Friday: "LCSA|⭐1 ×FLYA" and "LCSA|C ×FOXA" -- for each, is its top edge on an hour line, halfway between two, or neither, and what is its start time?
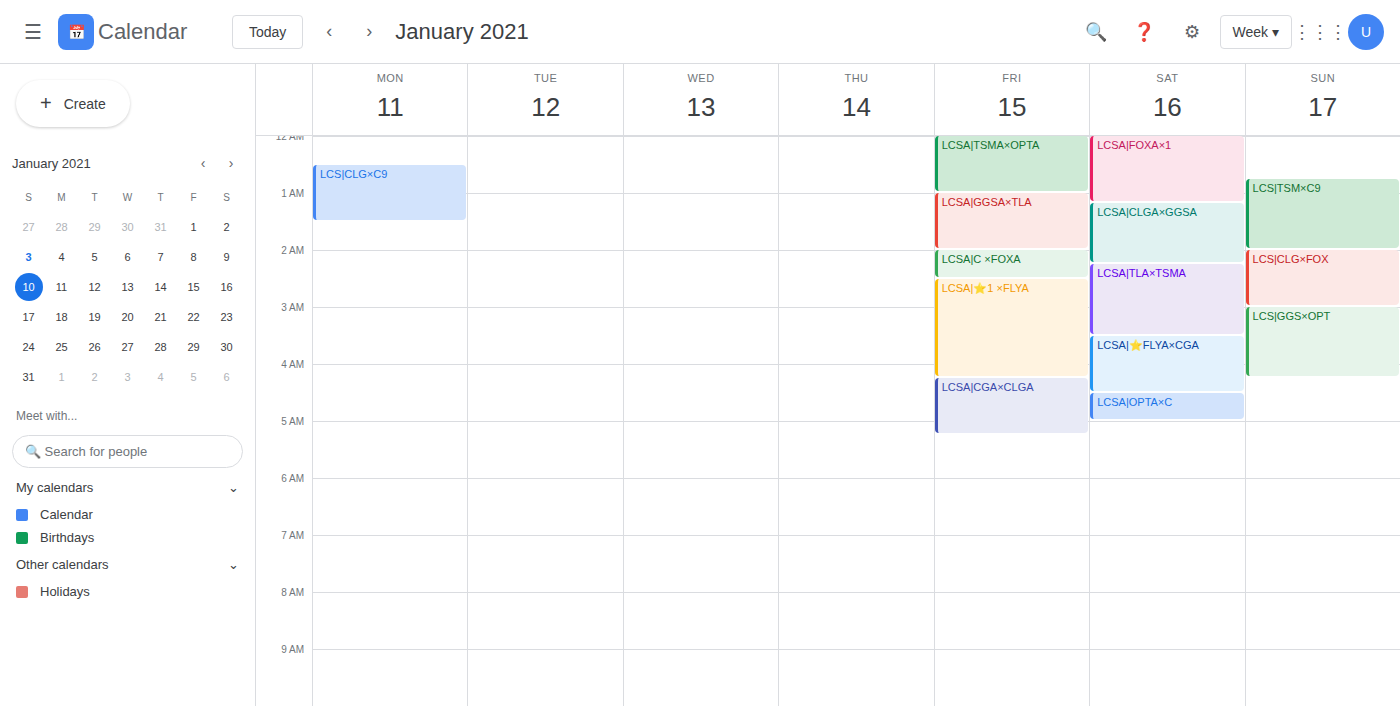
"LCSA|⭐1 ×FLYA": 2:30 AM, halfway between the 2 AM and 3 AM lines. "LCSA|C ×FOXA": 2:00 AM, exactly on the 2 AM line.